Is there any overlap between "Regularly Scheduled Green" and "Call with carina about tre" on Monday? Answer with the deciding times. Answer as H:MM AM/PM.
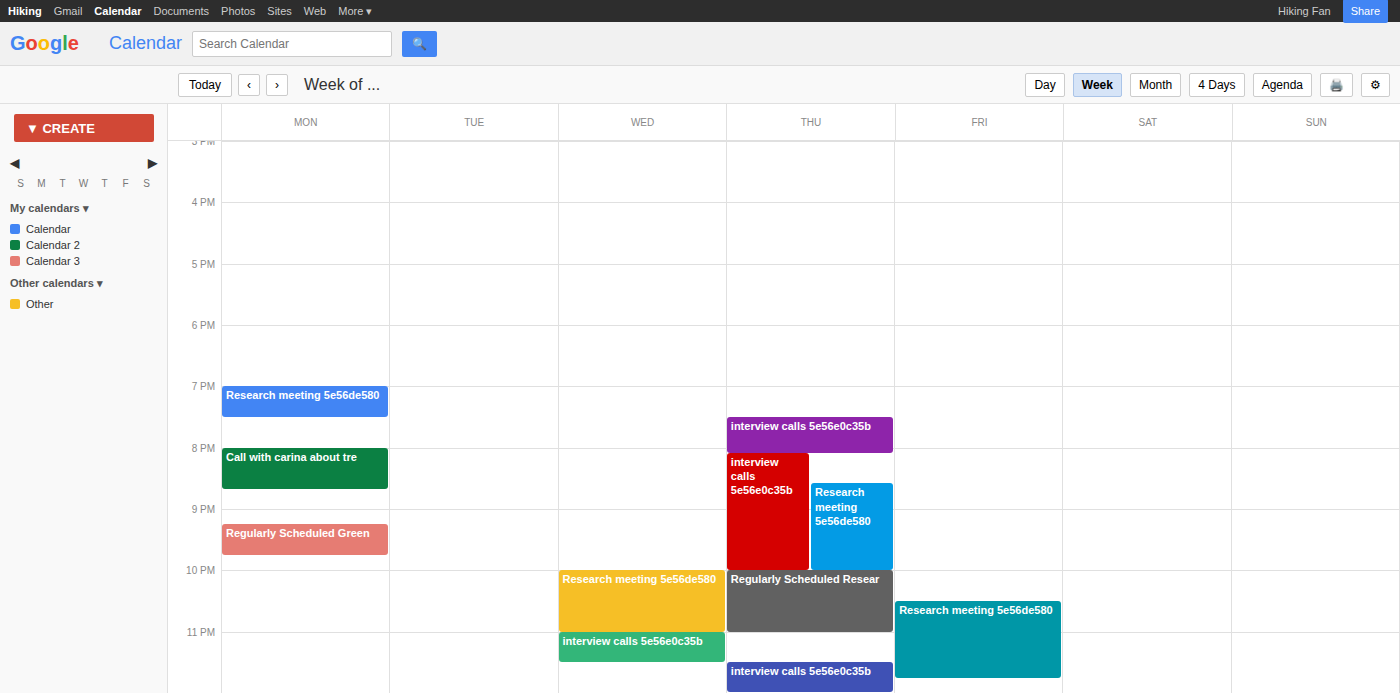
"Call with carina about tre" ends at 8:40 PM and "Regularly Scheduled Green" starts at 9:15 PM -- no overlap.